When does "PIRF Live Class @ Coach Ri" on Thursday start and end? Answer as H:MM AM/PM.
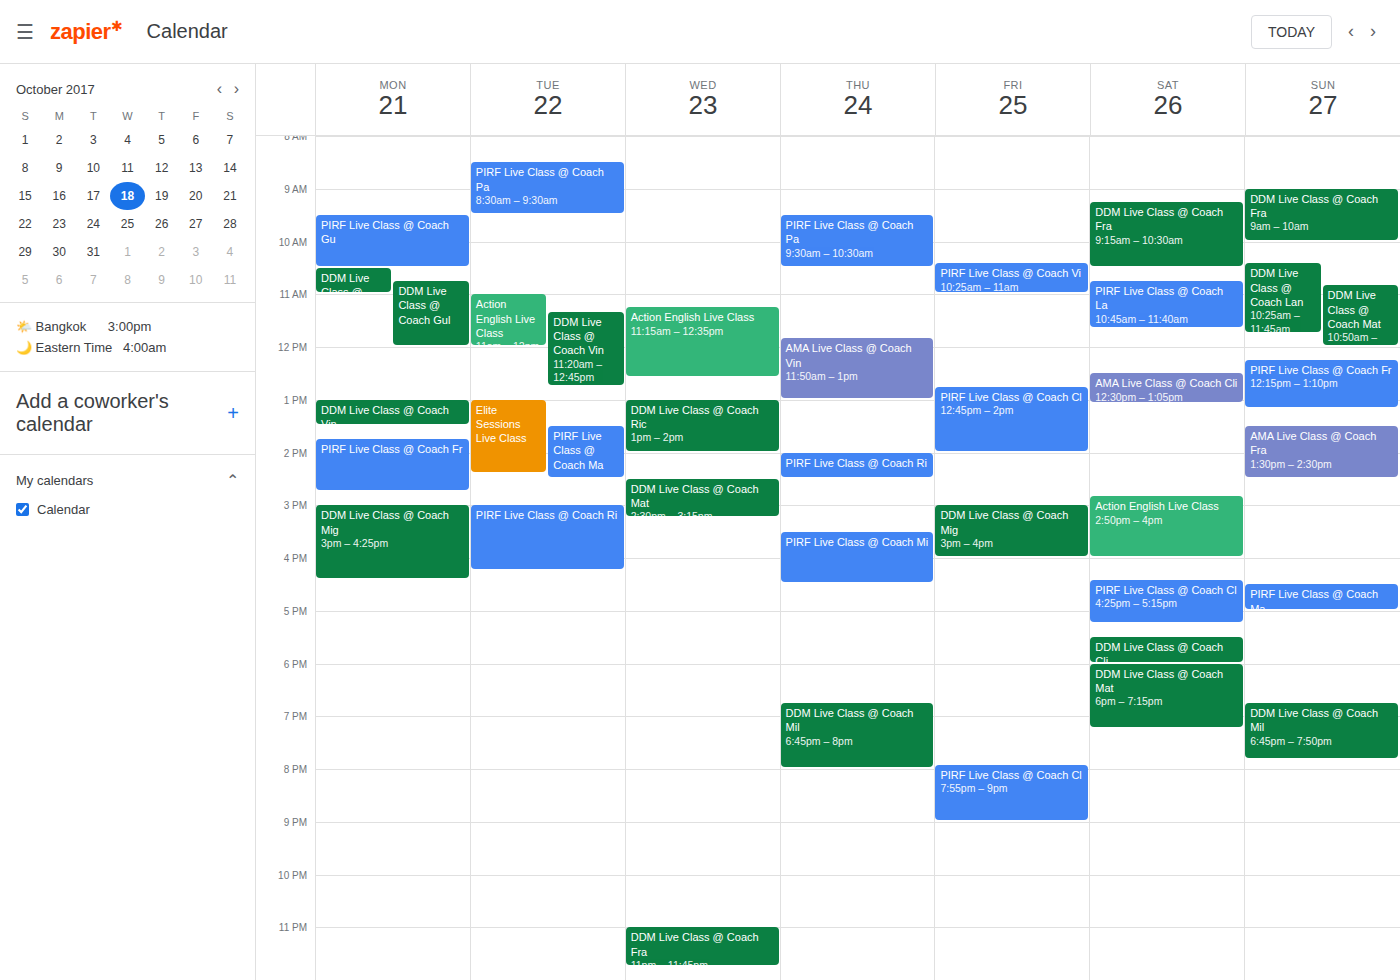
2:00 PM to 2:30 PM